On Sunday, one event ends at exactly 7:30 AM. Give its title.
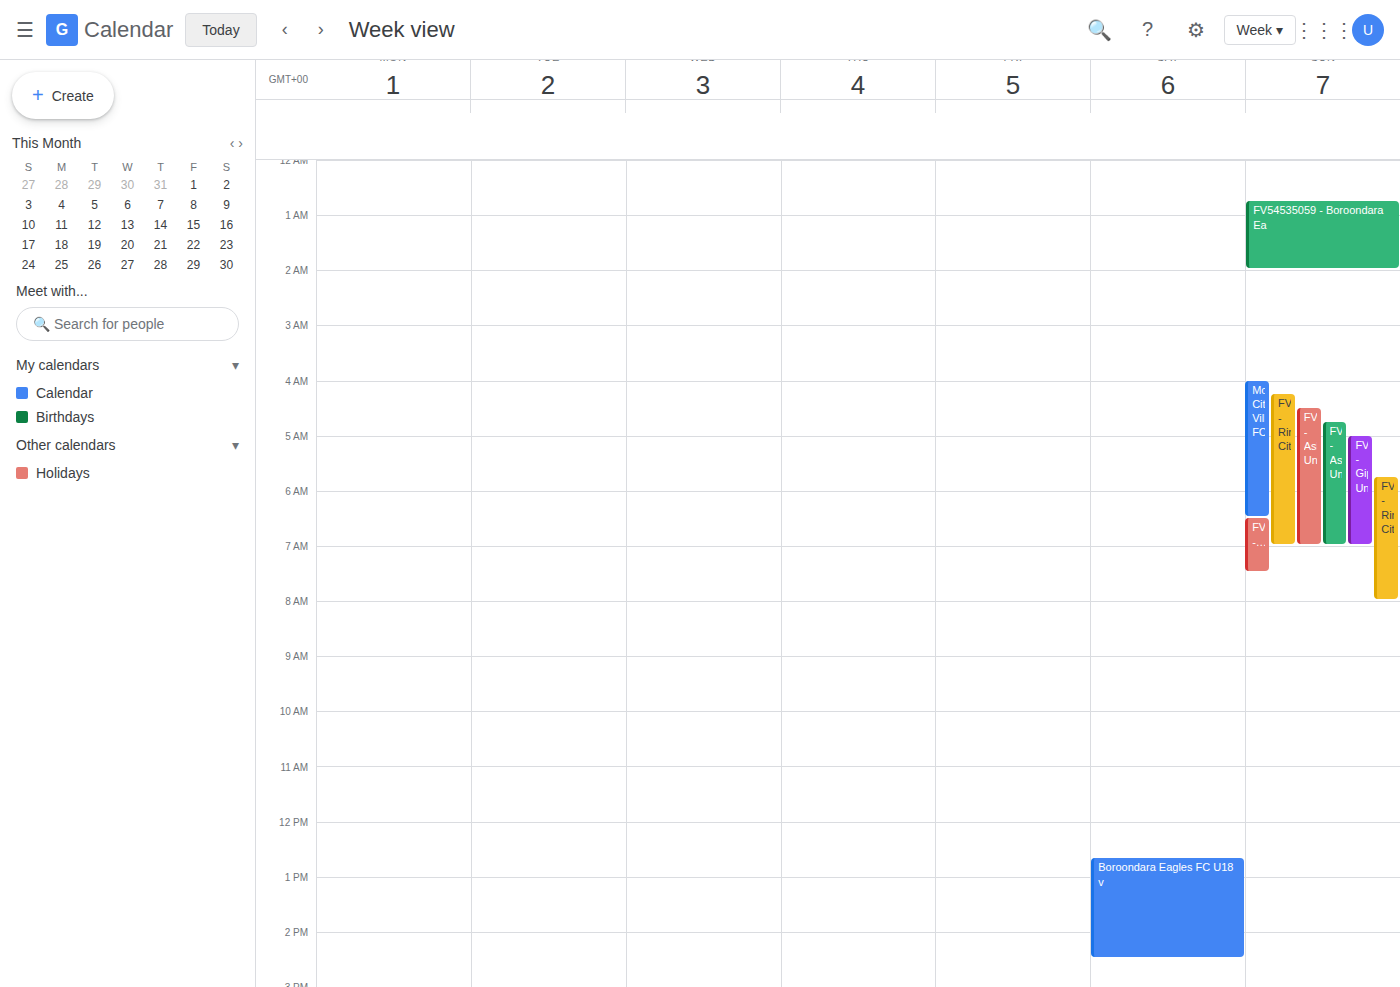
"FV54534994 - Ashburton Uni"